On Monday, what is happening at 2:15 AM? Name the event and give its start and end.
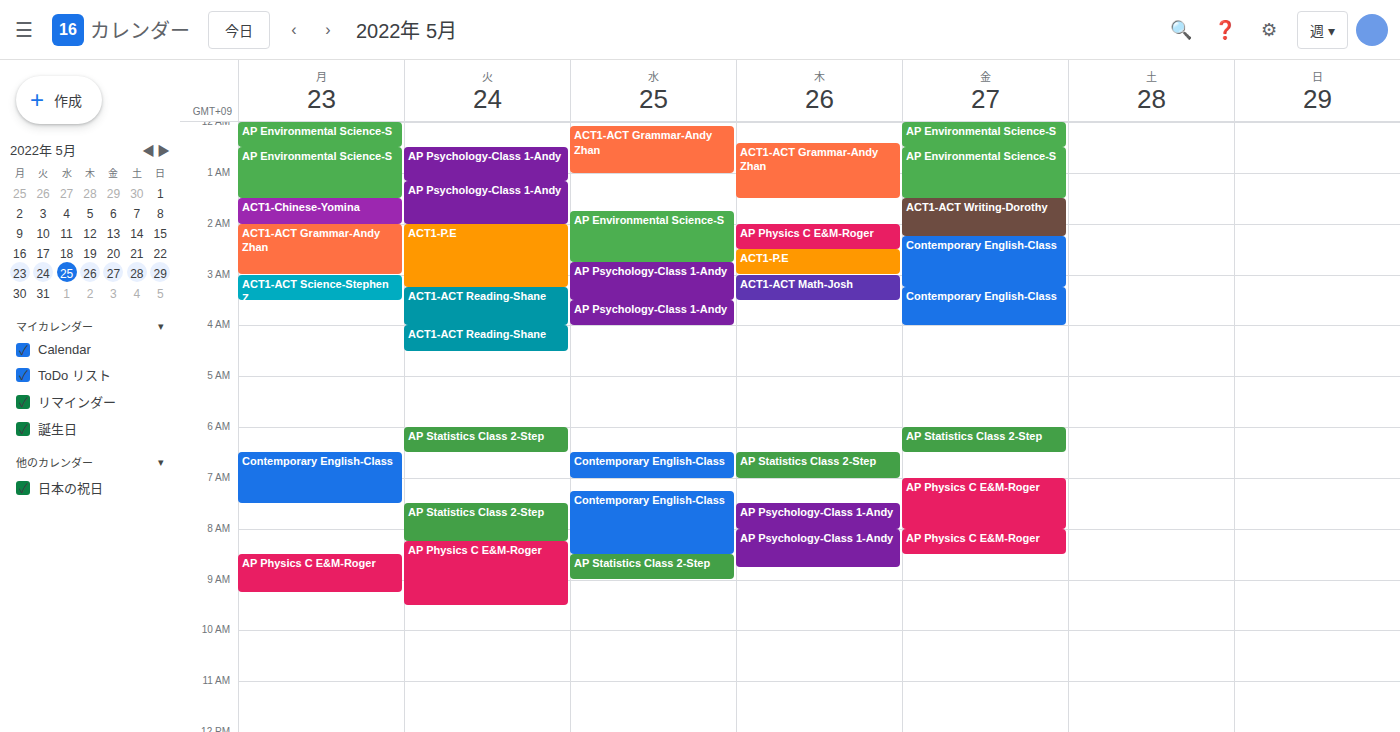
"ACT1-ACT Grammar-Andy Zhan", 2:00 AM to 3:00 AM